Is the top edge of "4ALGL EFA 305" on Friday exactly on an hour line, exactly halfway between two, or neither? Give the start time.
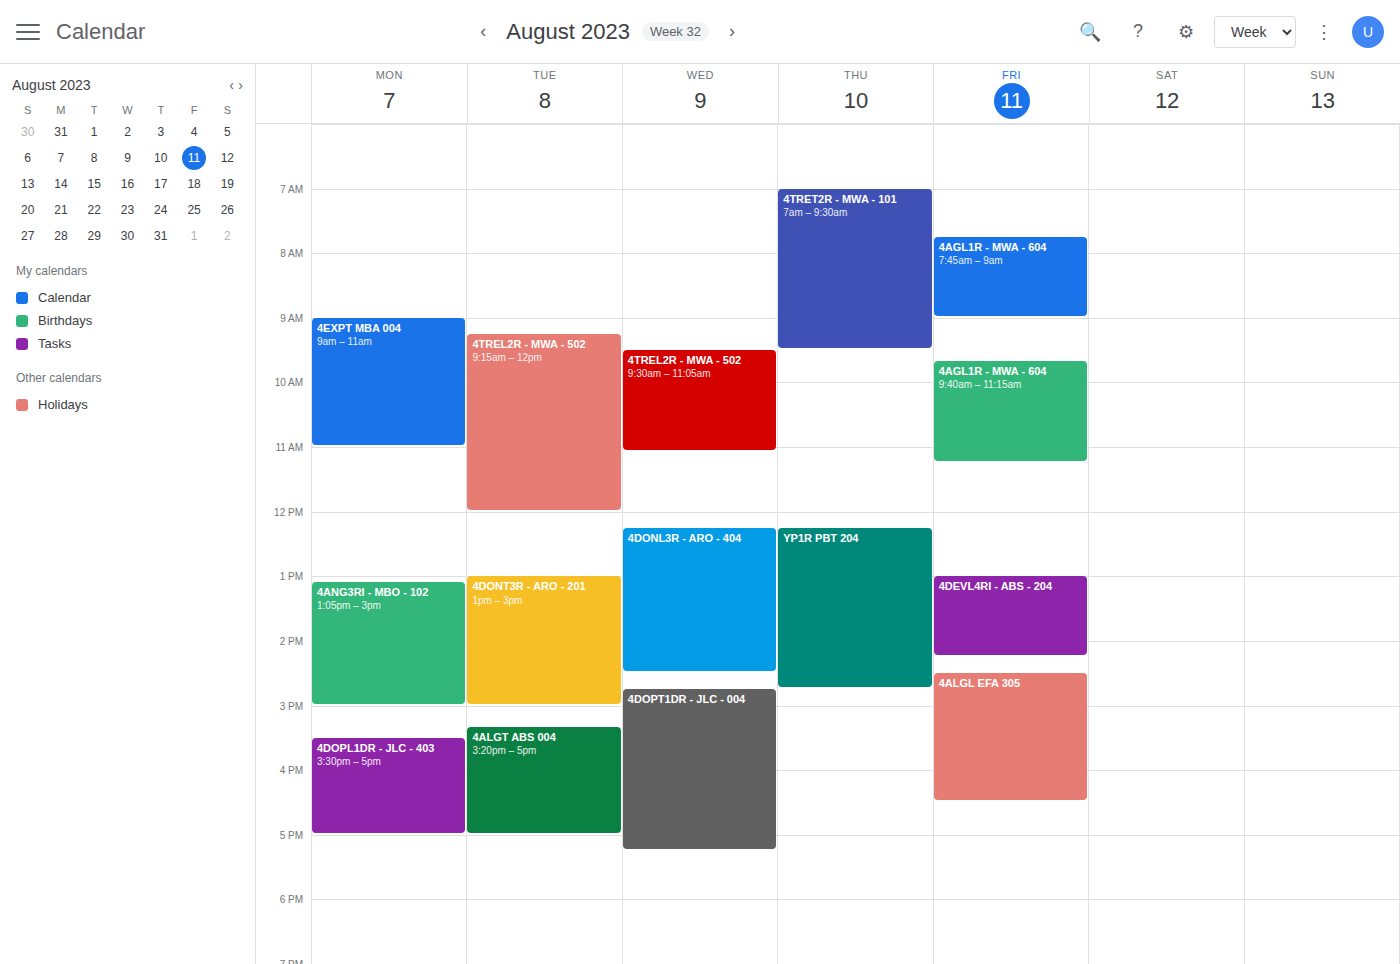
2:30 PM -- halfway between the 2 PM and 3 PM lines.